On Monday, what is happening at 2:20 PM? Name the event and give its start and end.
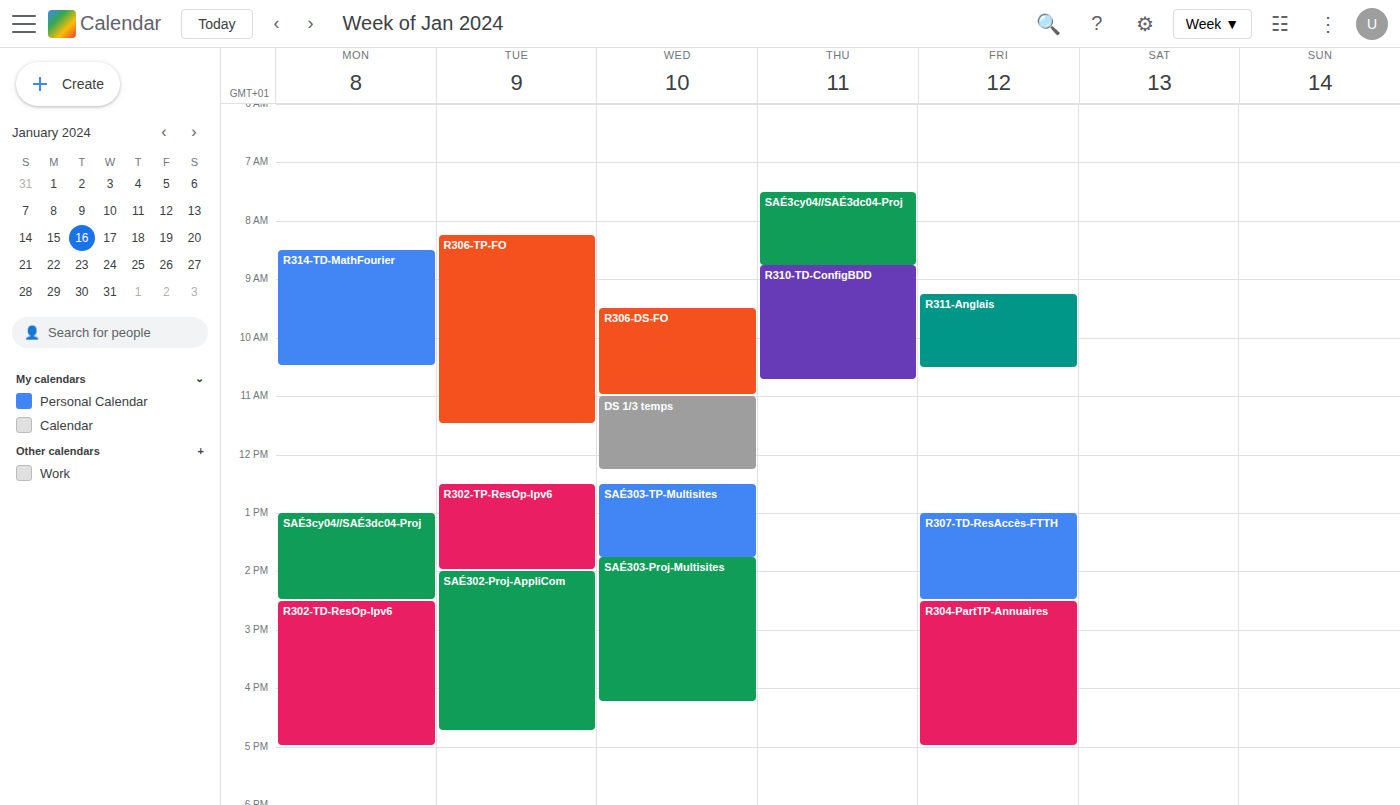
"SAÉ3cy04//SAÉ3dc04-Proj", 1:00 PM to 2:30 PM